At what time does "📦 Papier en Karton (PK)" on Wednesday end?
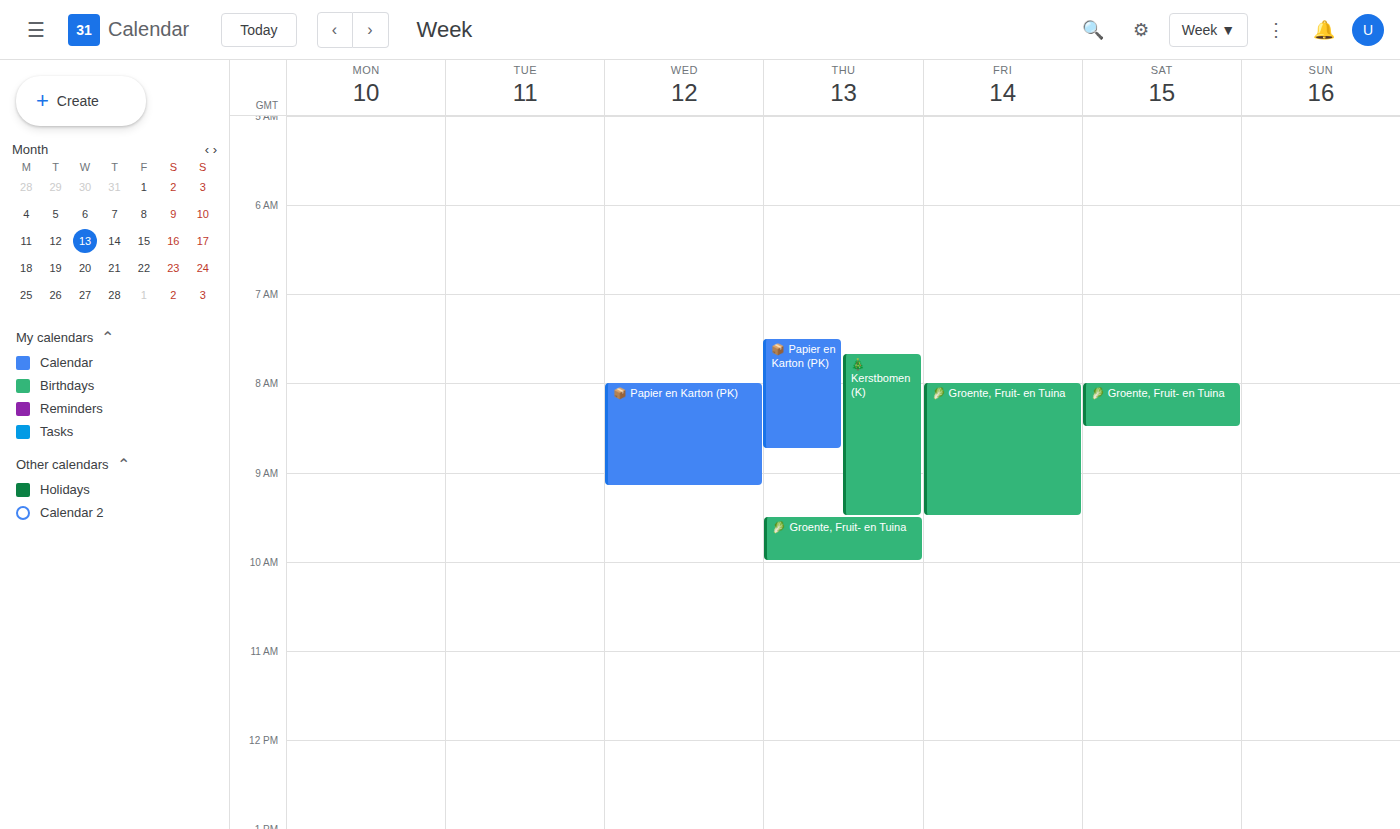
9:10 AM